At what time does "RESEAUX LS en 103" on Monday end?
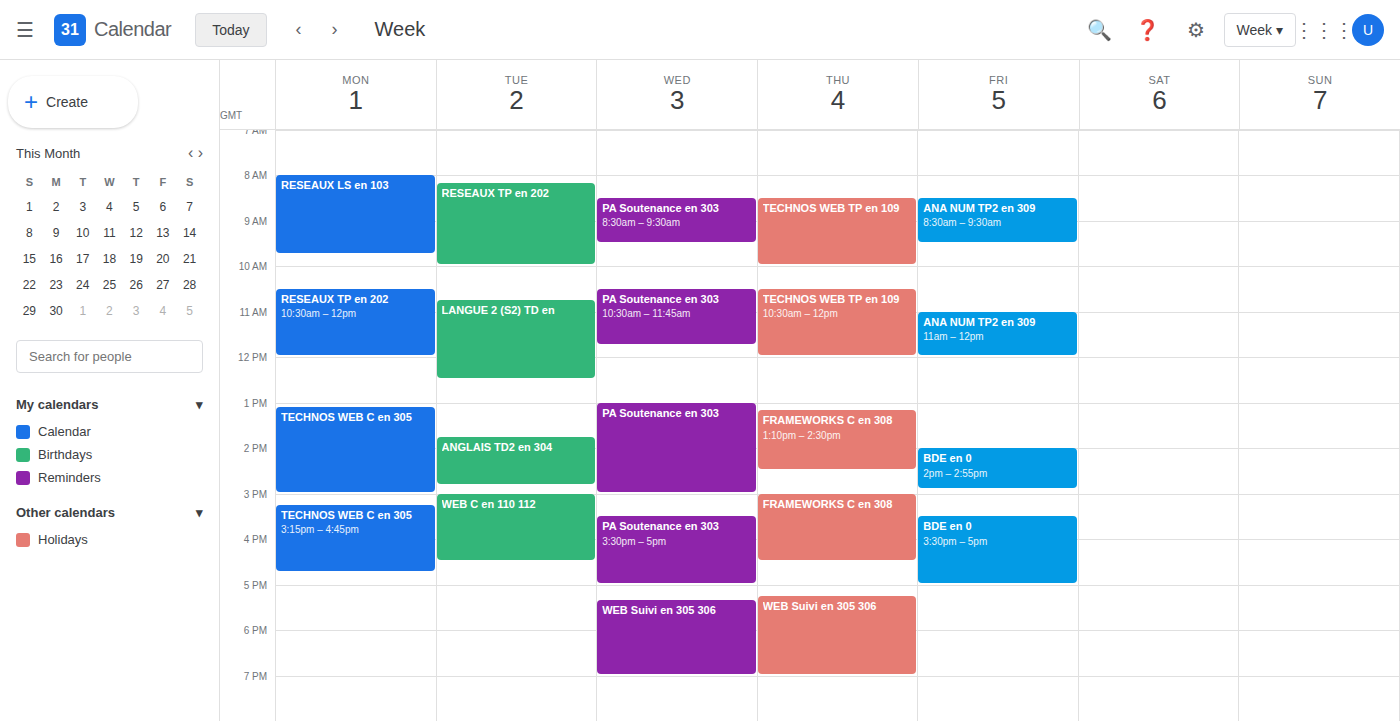
9:45 AM